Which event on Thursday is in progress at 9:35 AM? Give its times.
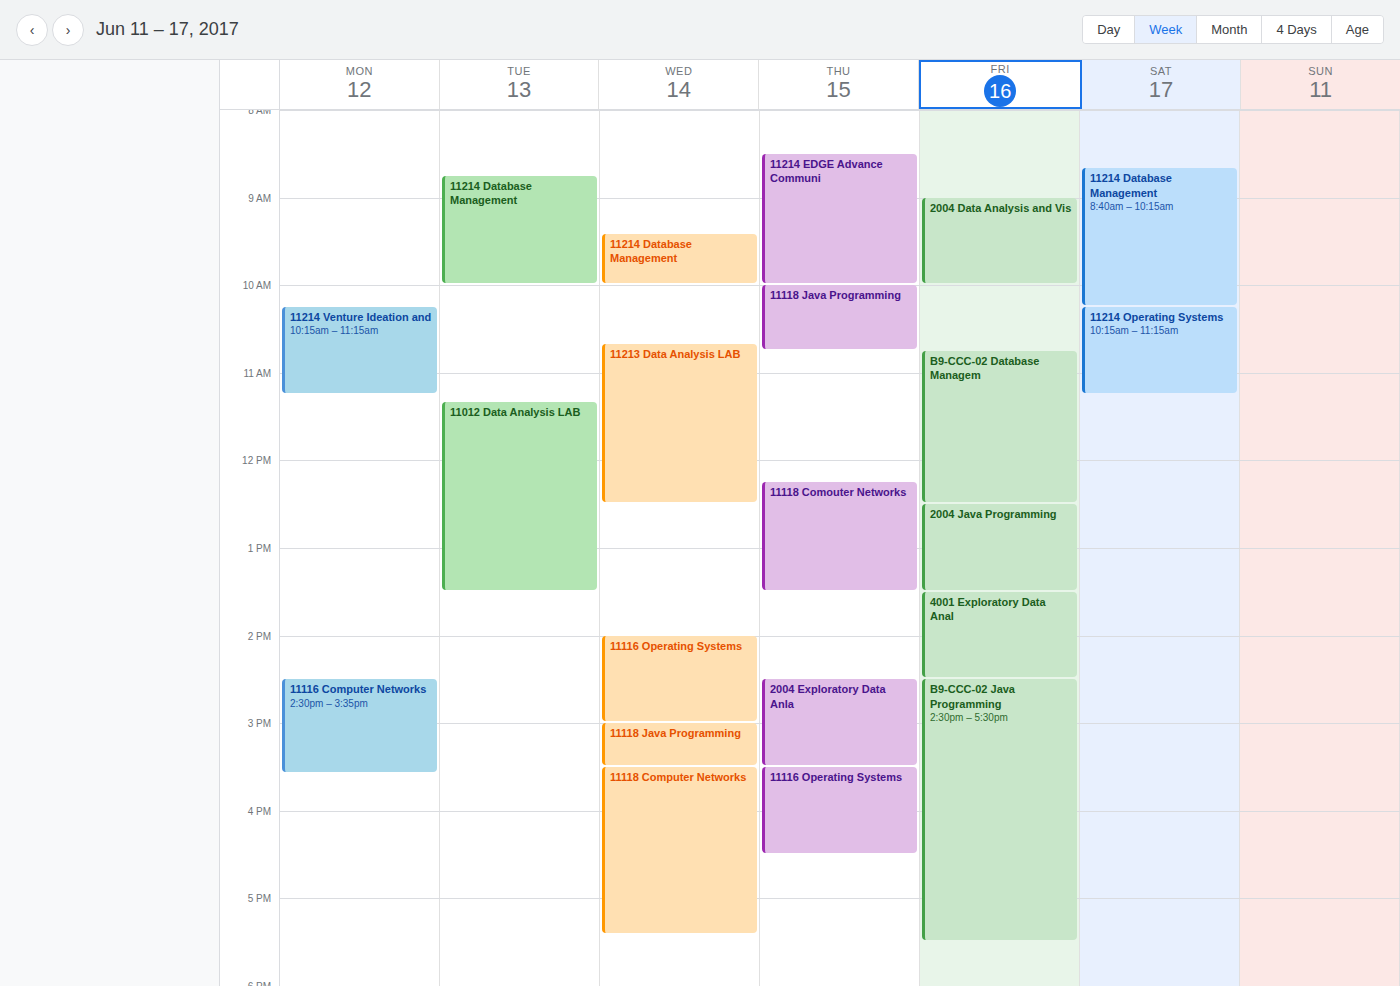
"11214 EDGE Advance Communi", 8:30 AM to 10:00 AM